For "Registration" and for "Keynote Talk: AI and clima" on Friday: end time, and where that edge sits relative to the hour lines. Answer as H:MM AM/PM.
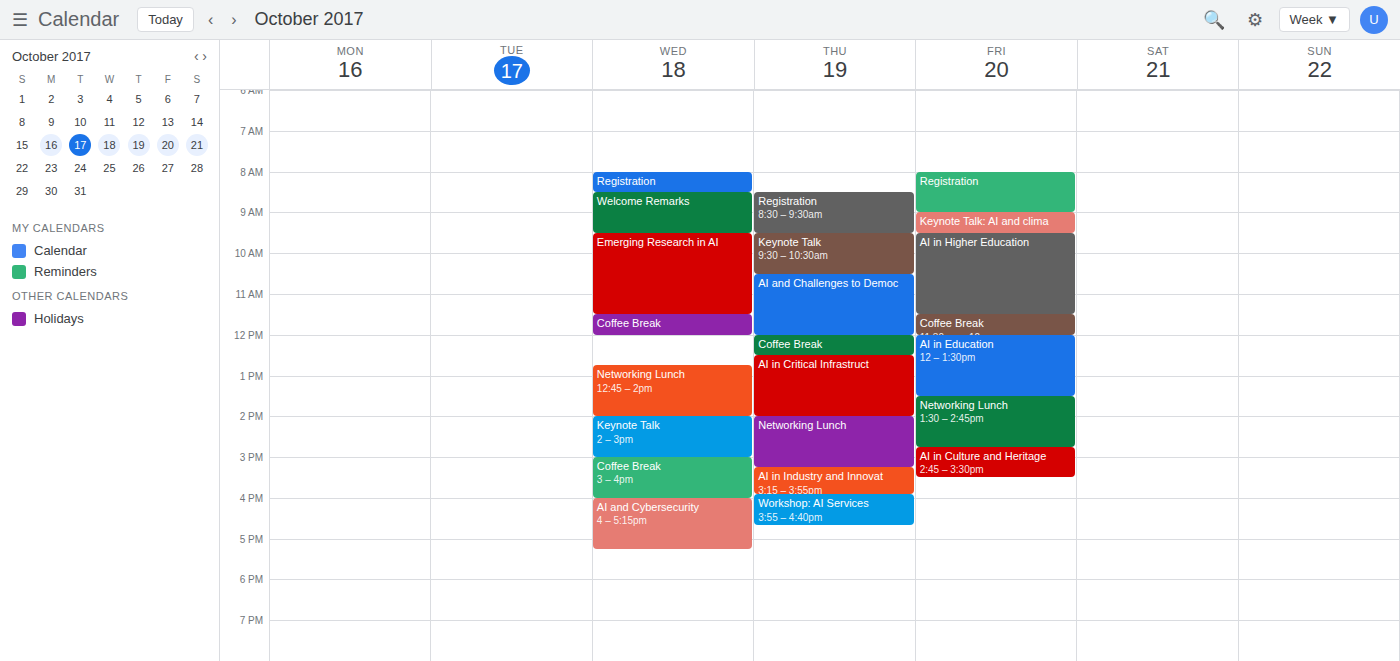
"Registration": 9:00 AM, exactly on the 9 AM line. "Keynote Talk: AI and clima": 9:30 AM, halfway between the 9 AM and 10 AM lines.